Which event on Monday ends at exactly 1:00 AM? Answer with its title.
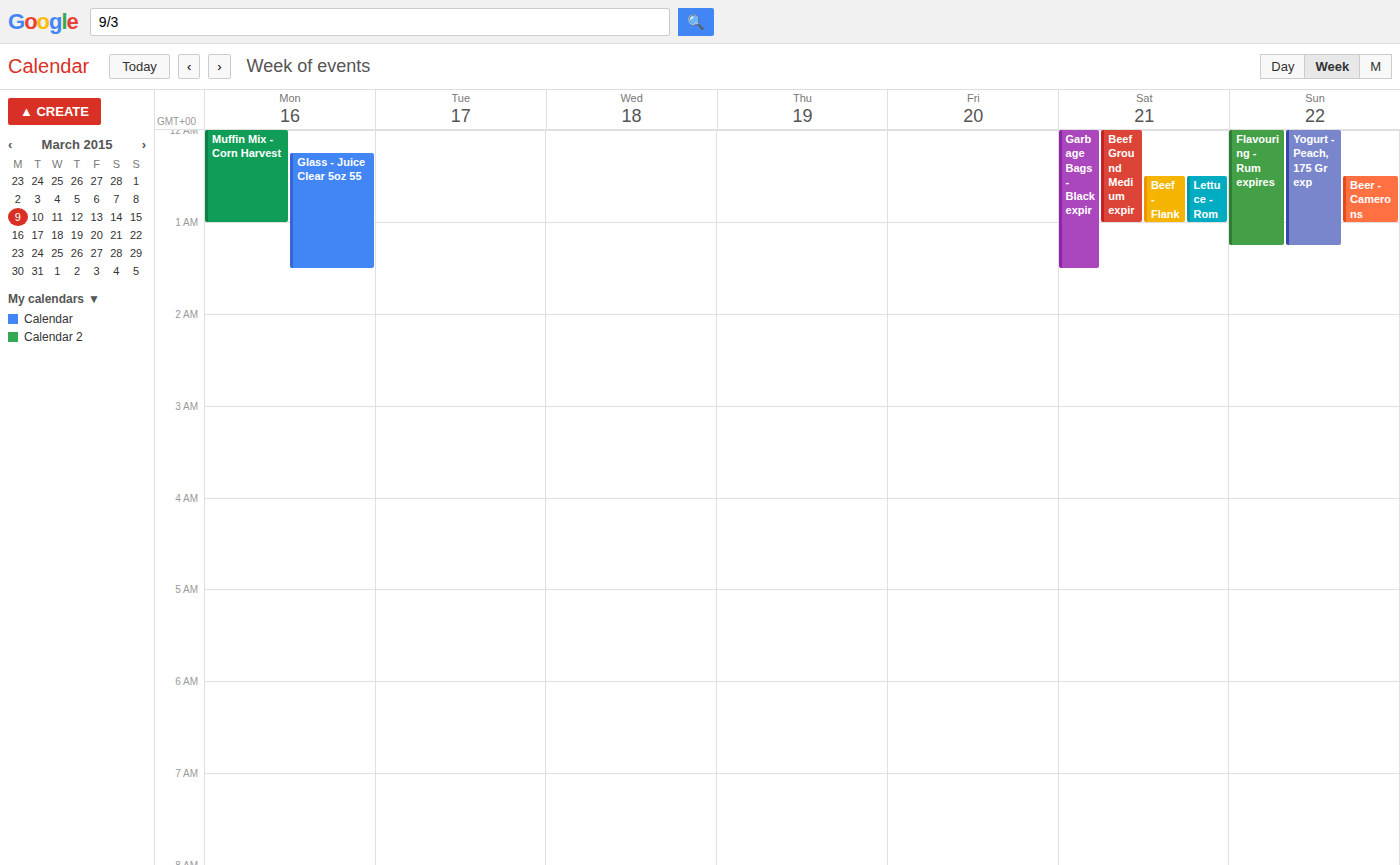
"Muffin Mix - Corn Harvest"